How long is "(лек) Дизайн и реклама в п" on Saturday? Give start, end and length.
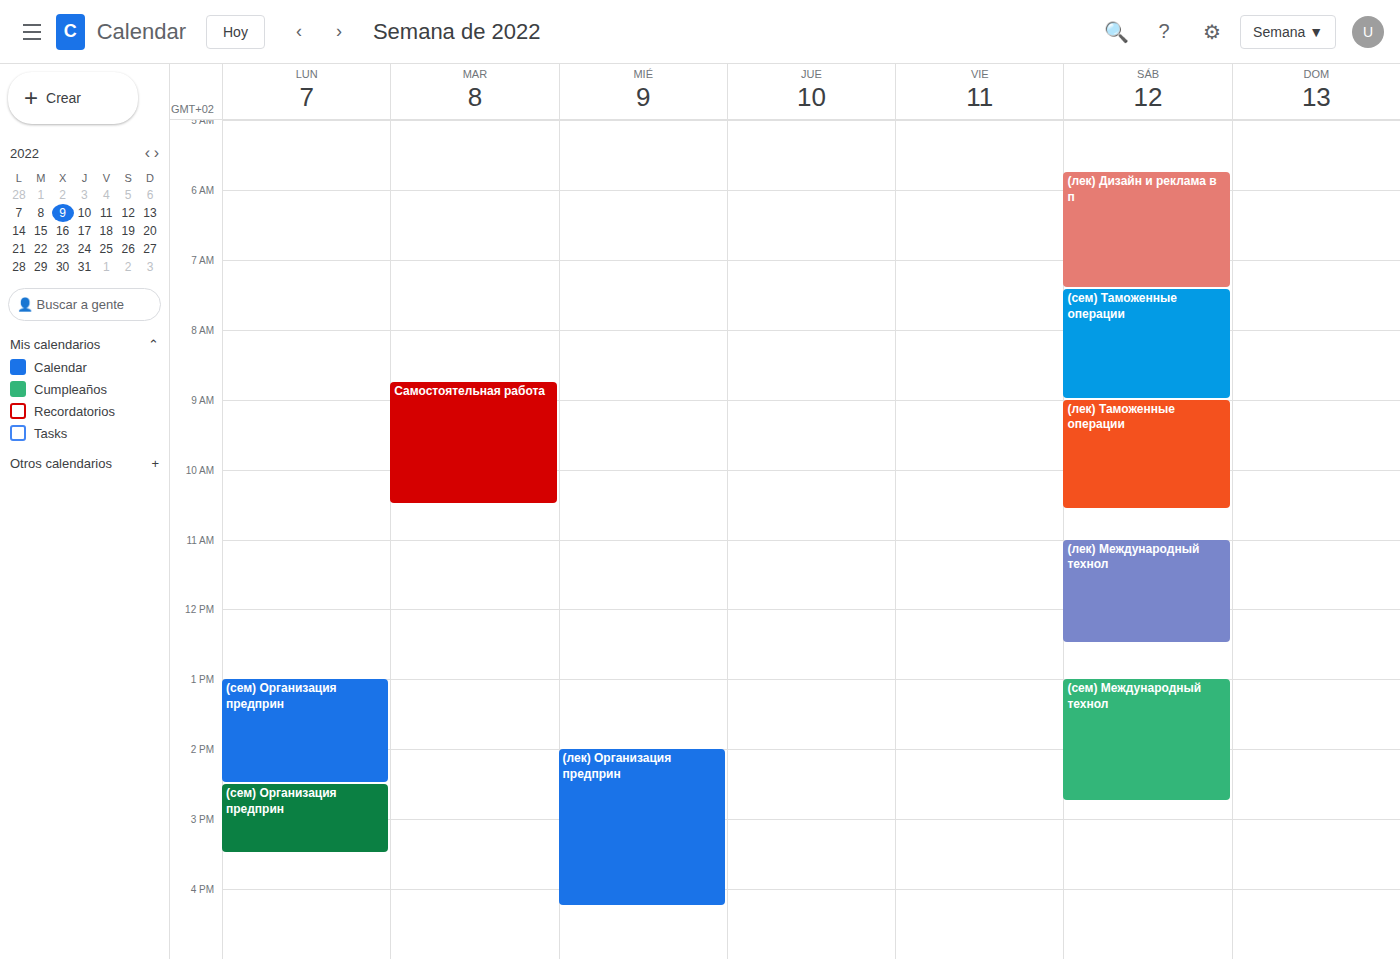
5:45 AM to 7:25 AM, 1 hour 40 minutes